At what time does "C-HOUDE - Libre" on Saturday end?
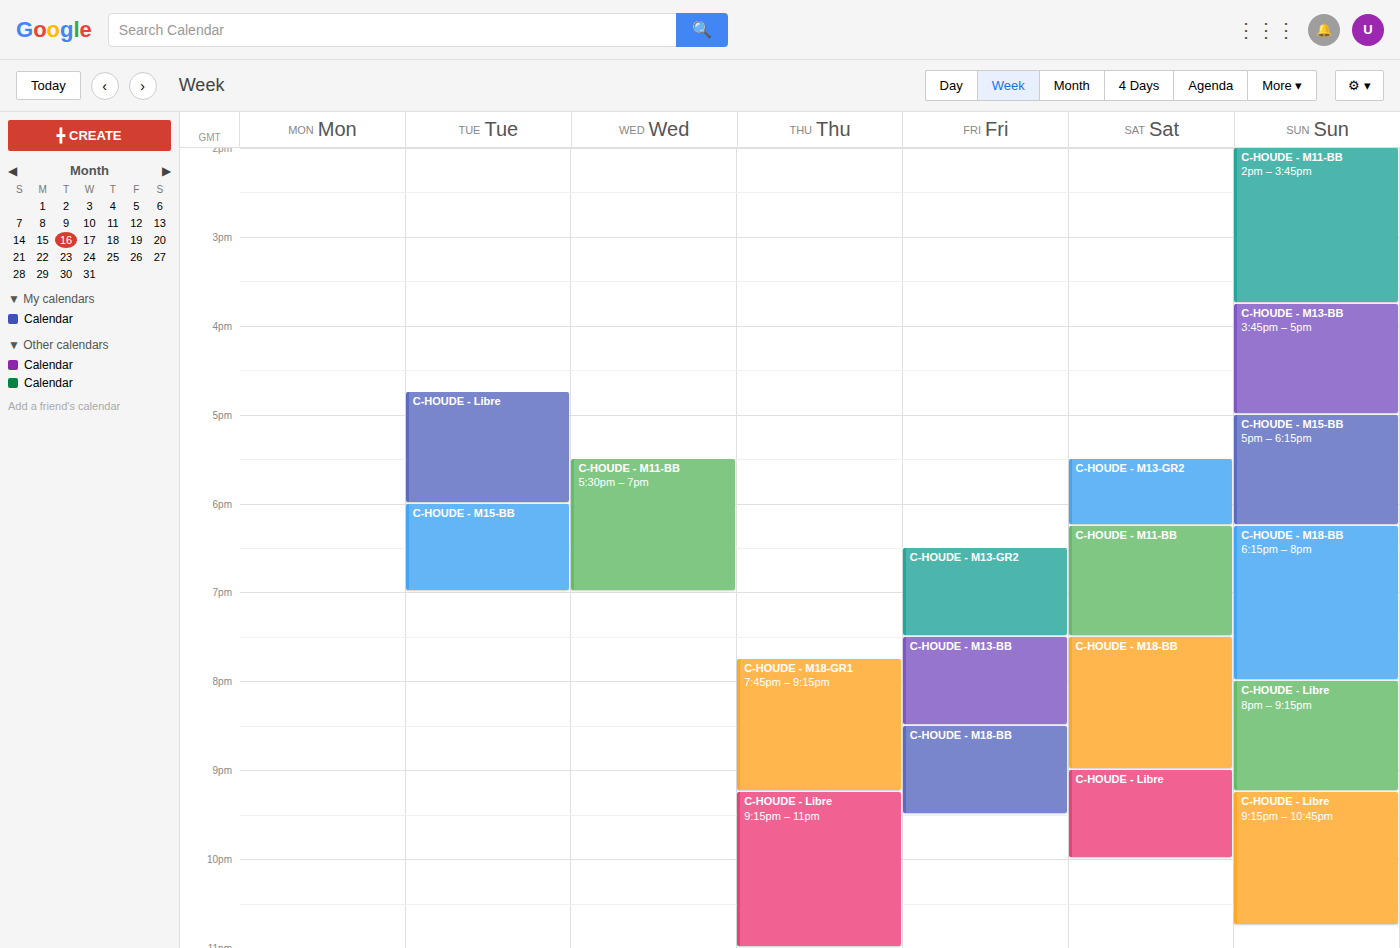
10:00 PM